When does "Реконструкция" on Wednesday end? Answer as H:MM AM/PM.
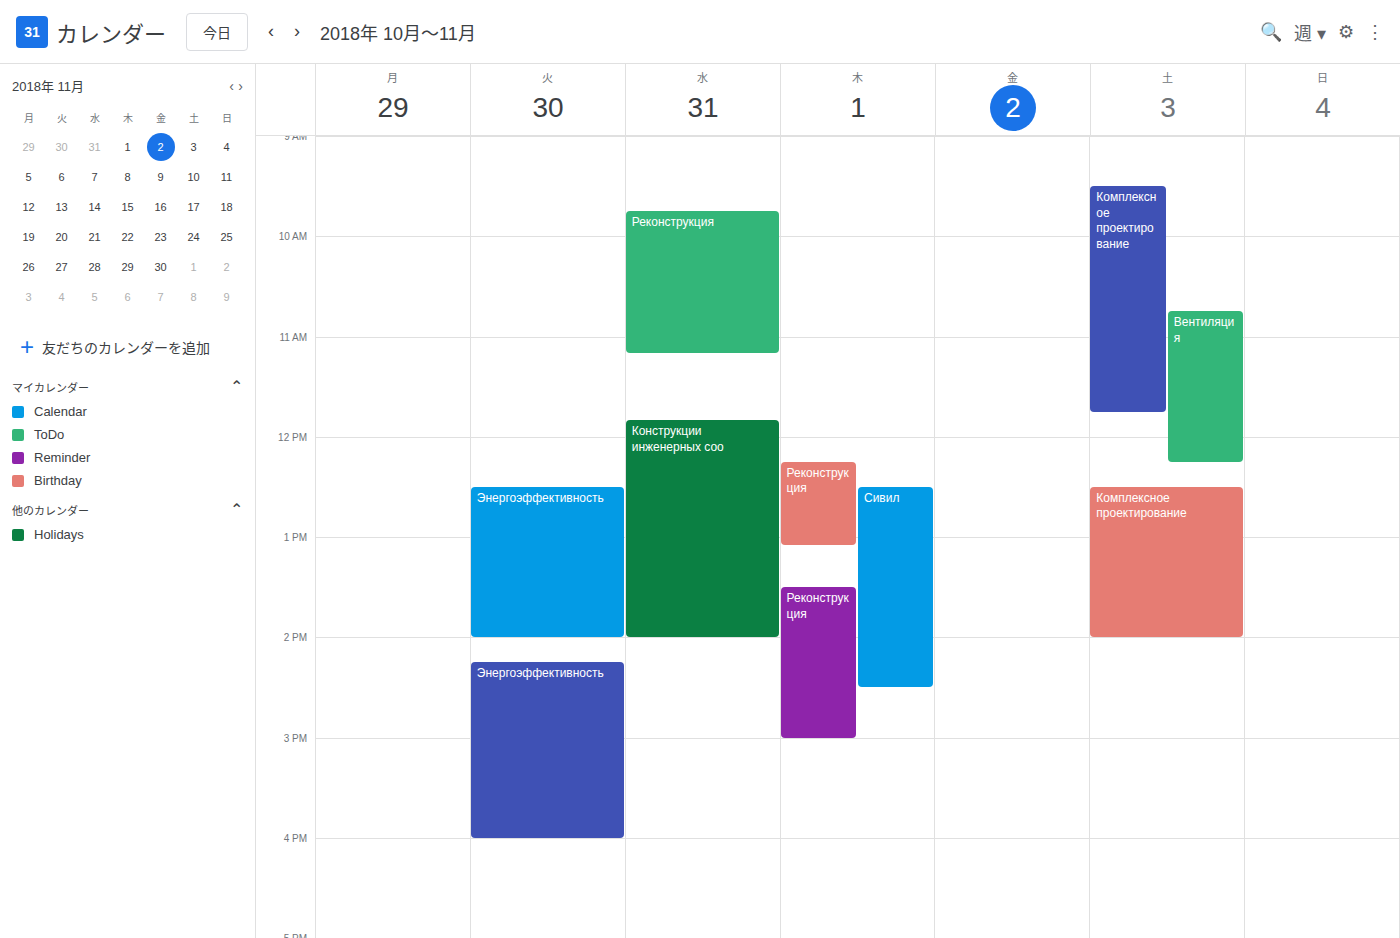
11:10 AM